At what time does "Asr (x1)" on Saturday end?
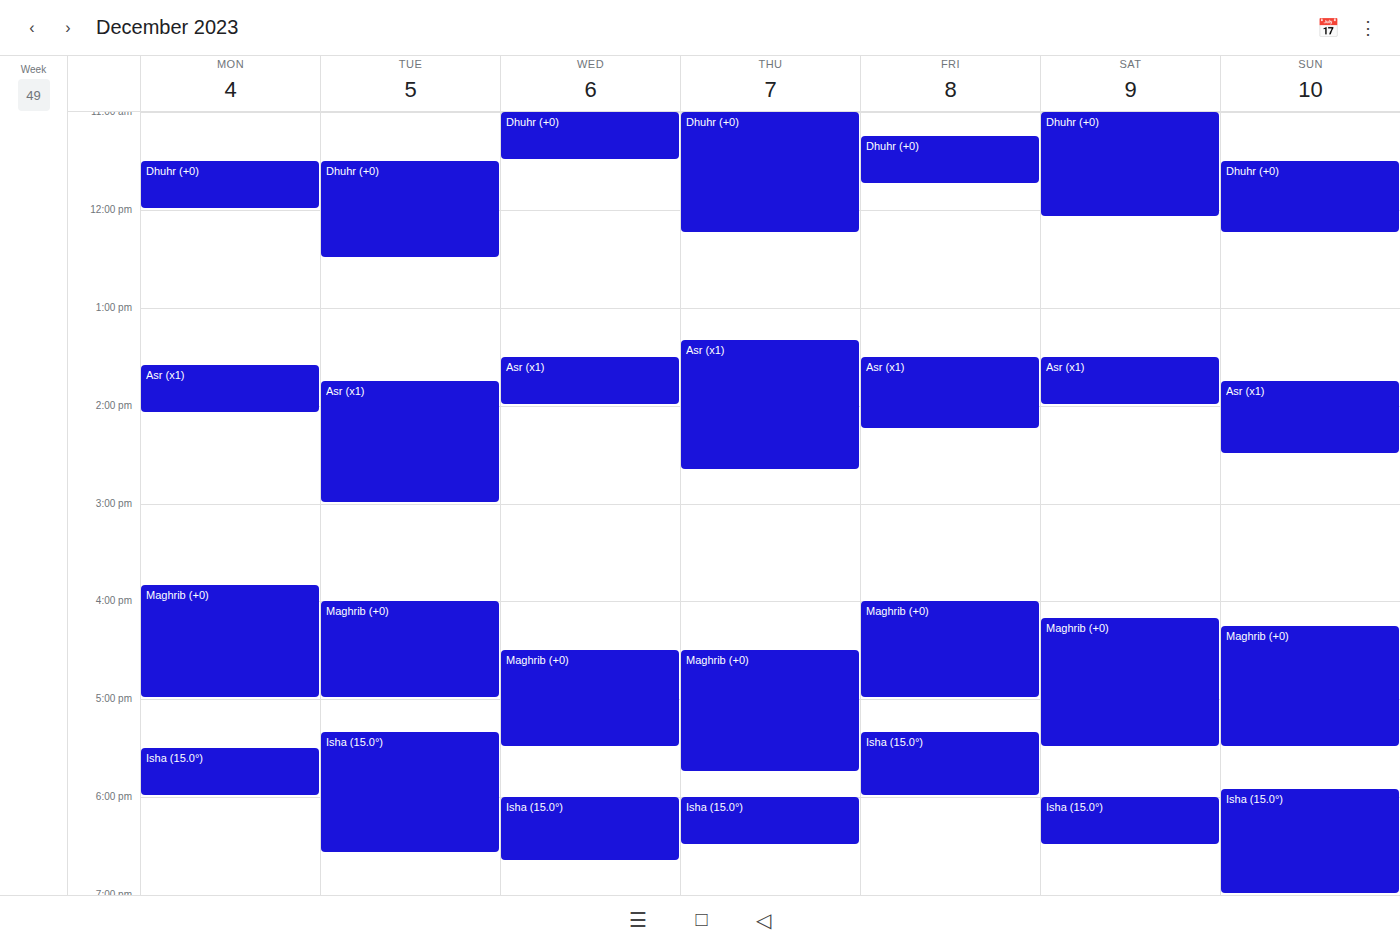
14:00